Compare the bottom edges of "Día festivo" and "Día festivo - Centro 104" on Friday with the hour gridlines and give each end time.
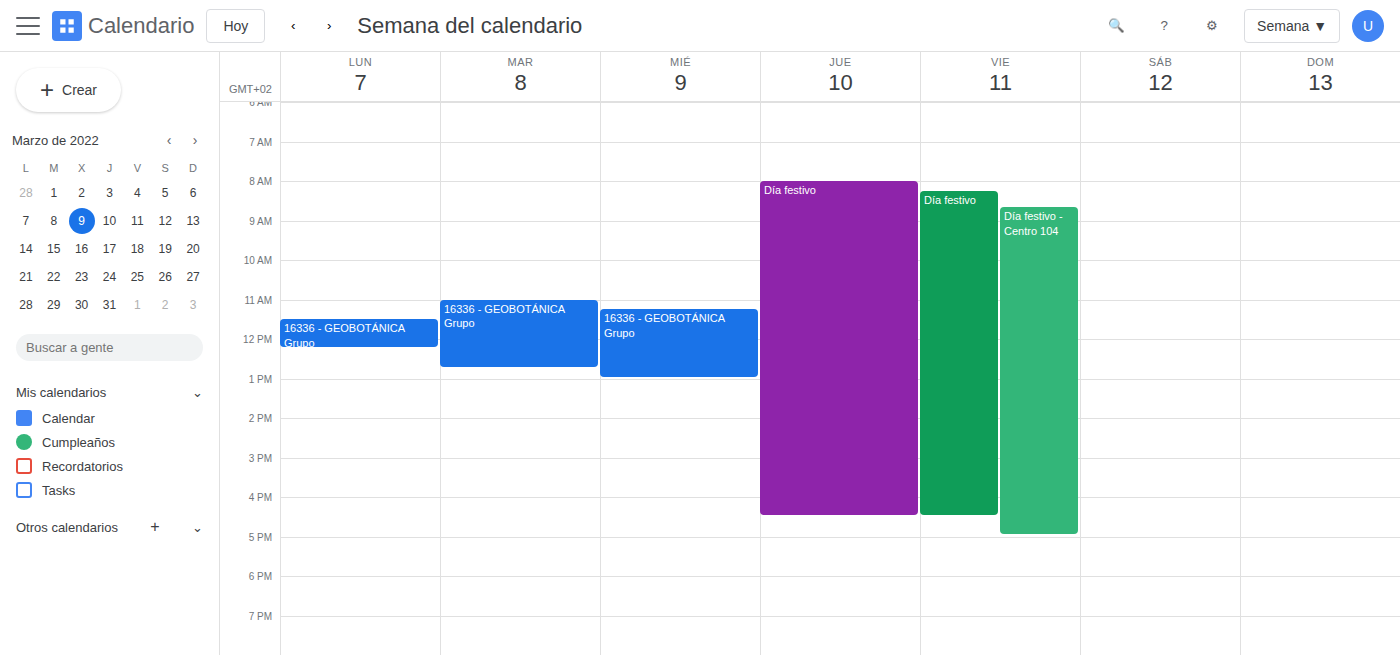
"Día festivo": 4:30 PM, halfway between the 4 PM and 5 PM lines. "Día festivo - Centro 104": 5:00 PM, exactly on the 5 PM line.